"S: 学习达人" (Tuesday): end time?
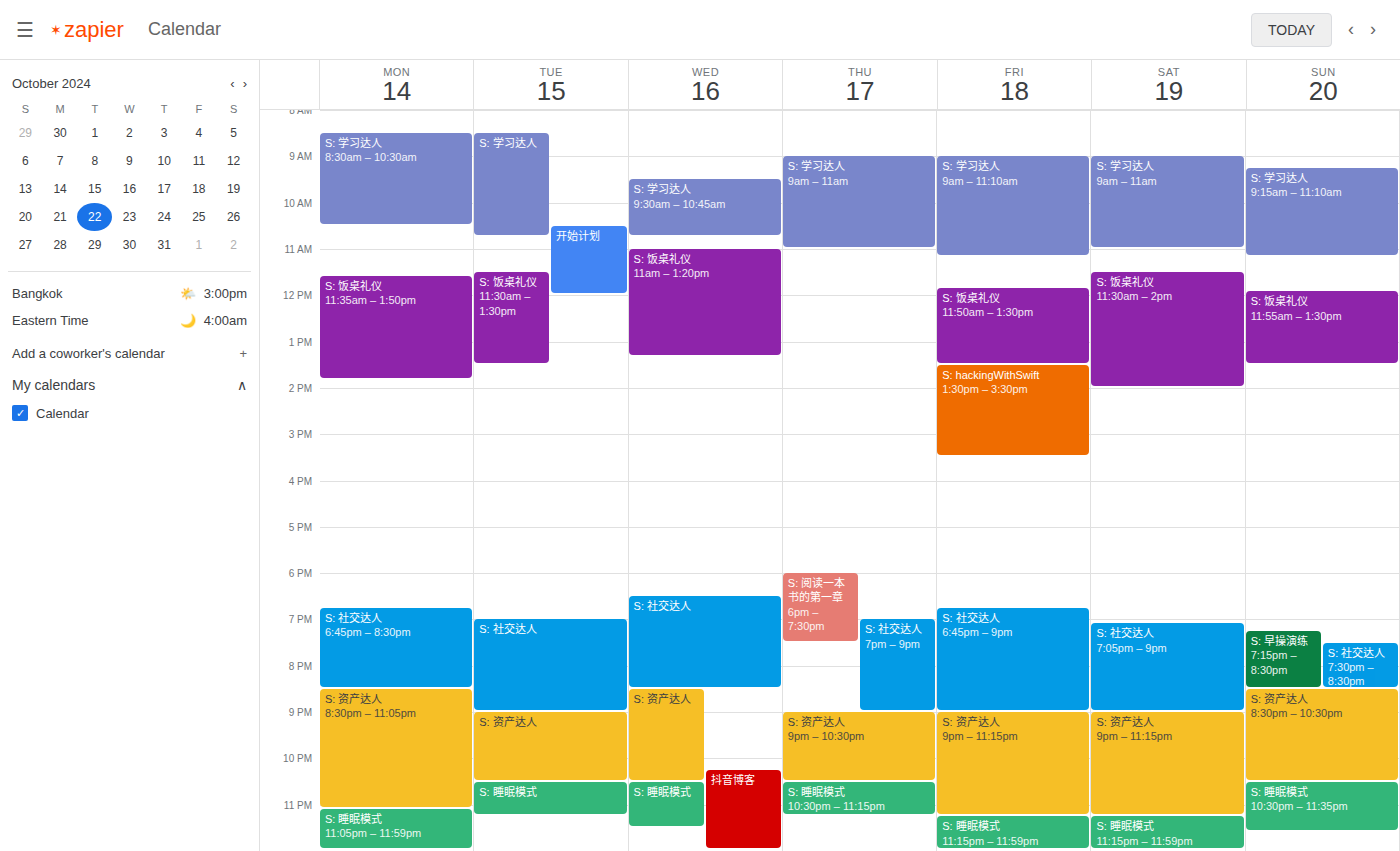
10:45 AM